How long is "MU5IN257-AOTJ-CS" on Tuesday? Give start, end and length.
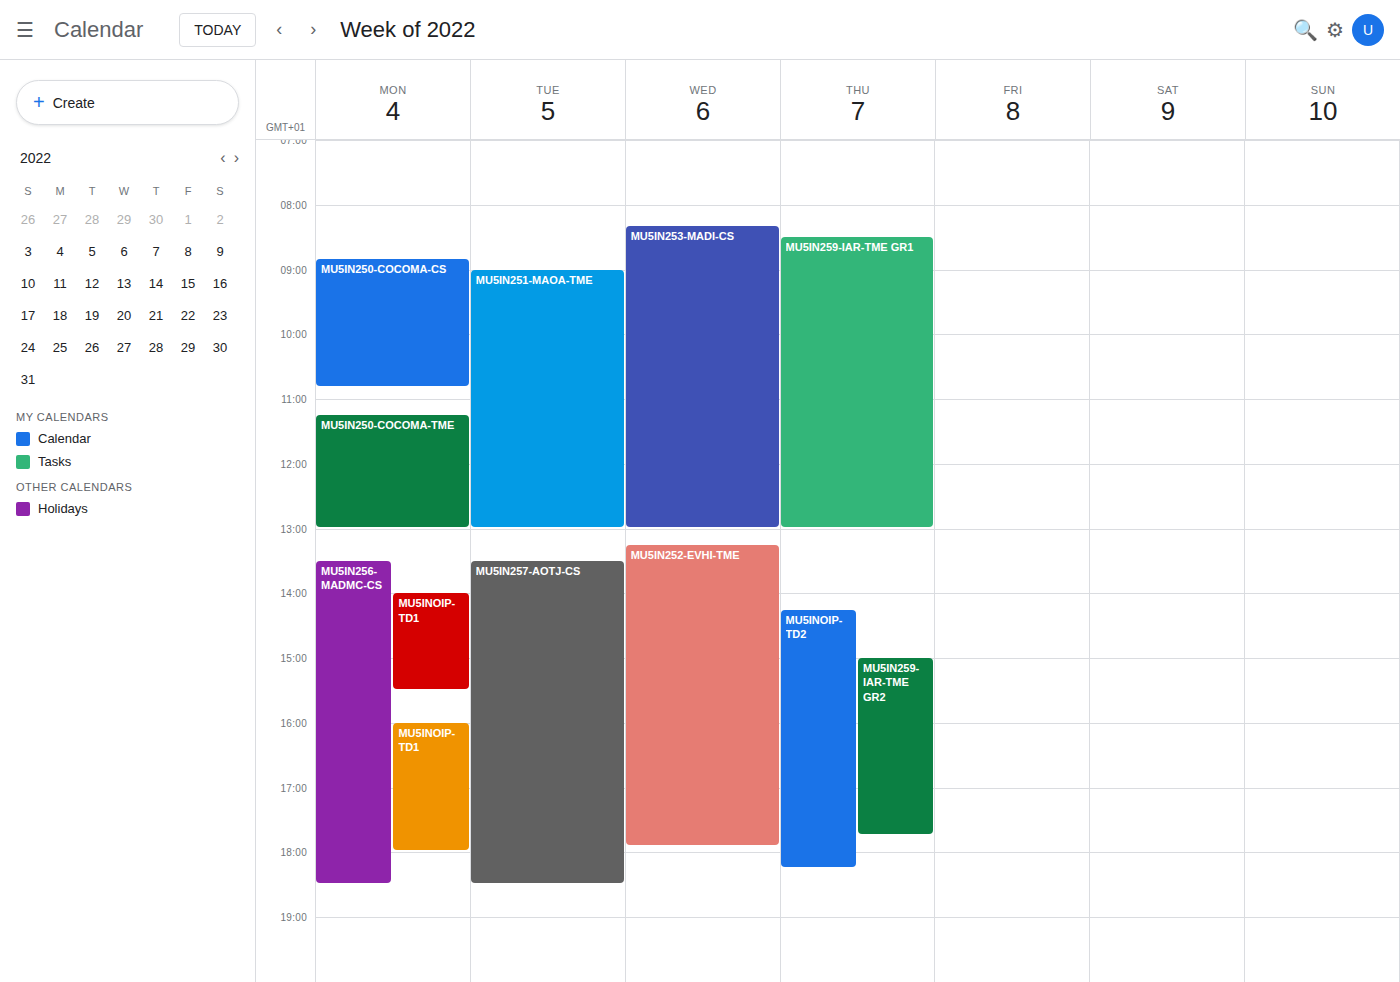
1:30 PM to 6:30 PM, 5 hours